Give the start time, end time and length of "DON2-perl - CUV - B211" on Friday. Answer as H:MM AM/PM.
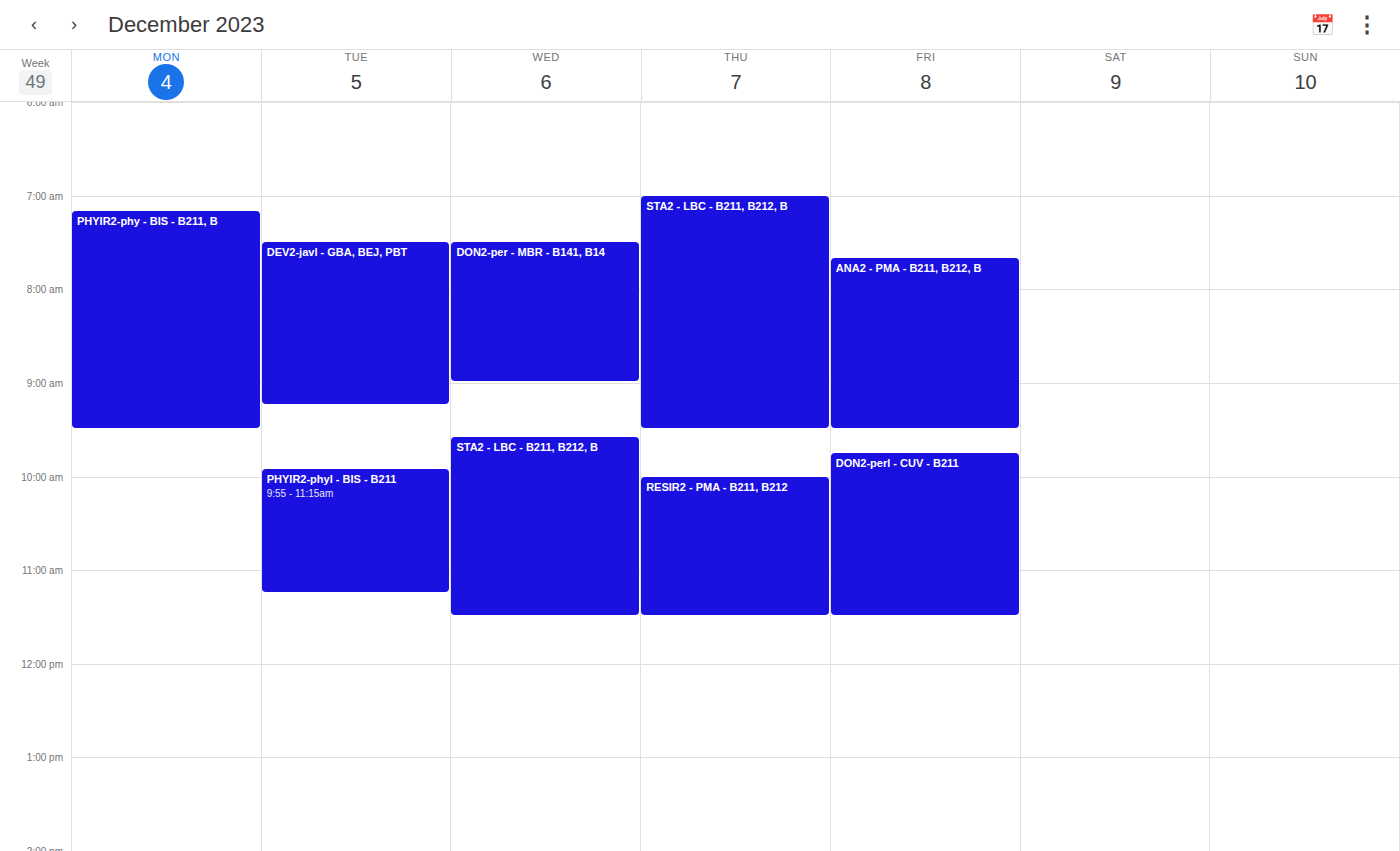
9:45 AM to 11:30 AM, 1 hour 45 minutes